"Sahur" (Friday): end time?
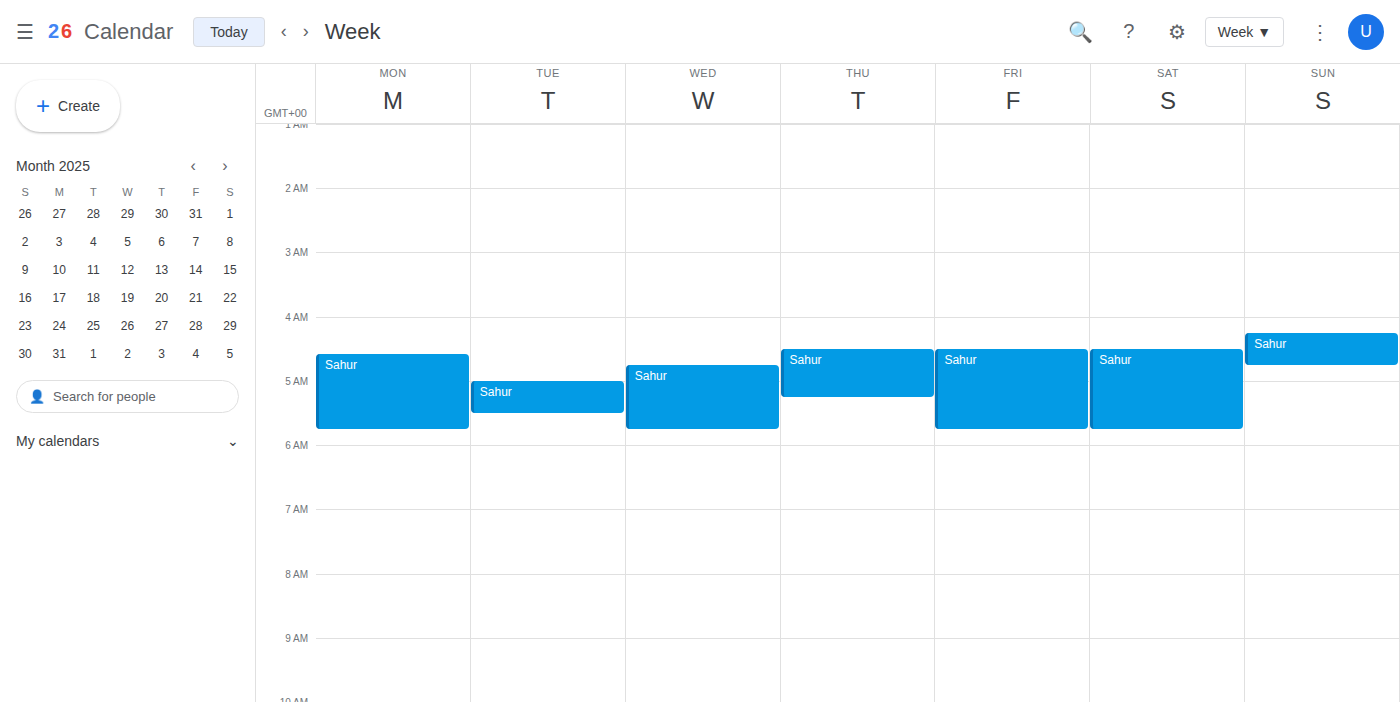
5:45 AM